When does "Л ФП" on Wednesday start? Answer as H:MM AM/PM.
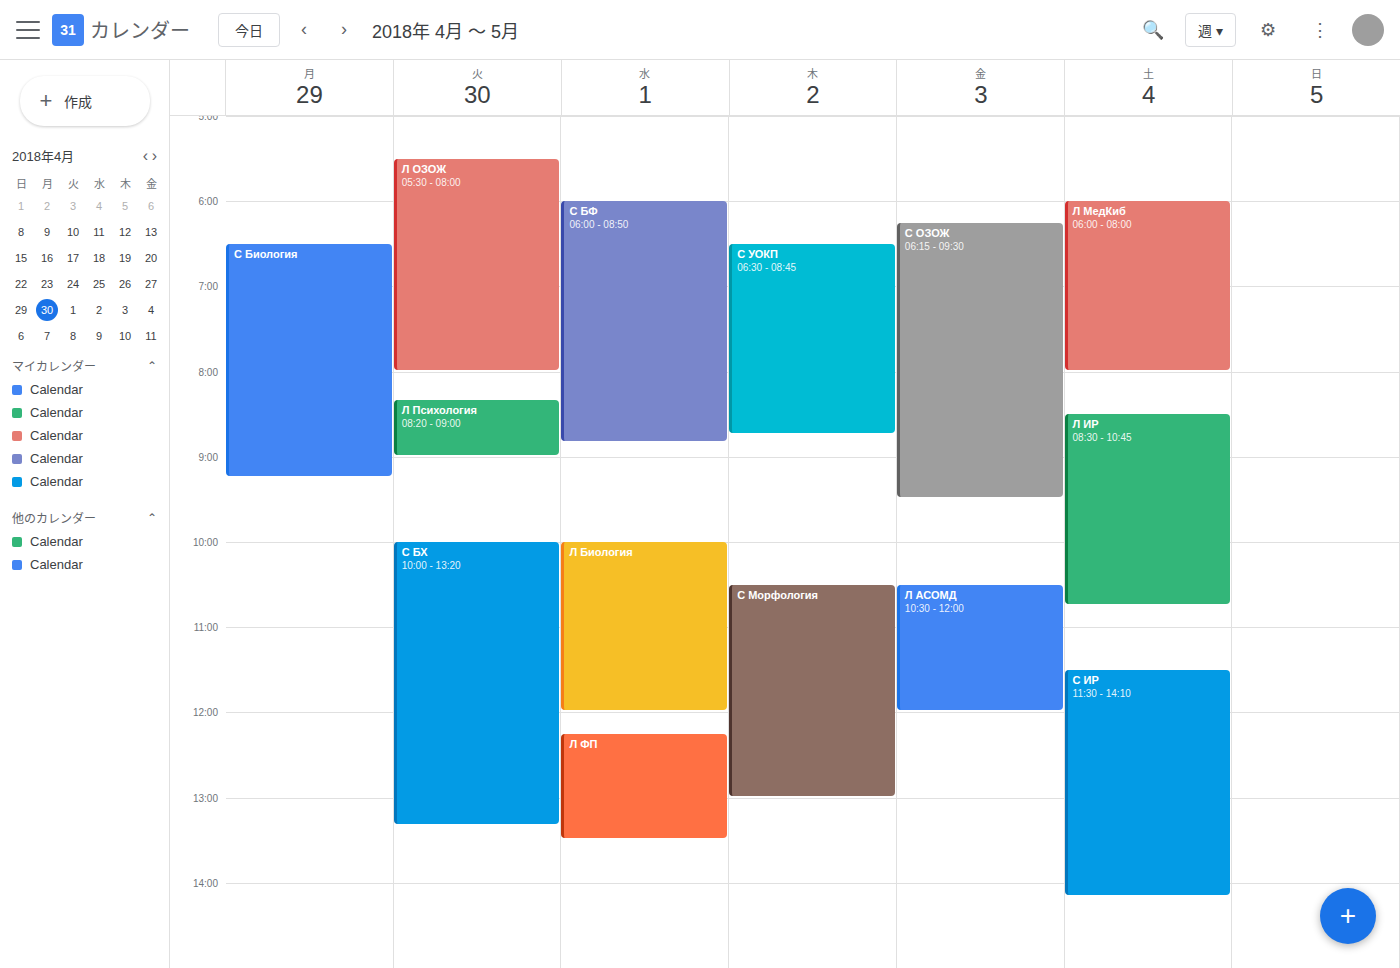
12:15 PM